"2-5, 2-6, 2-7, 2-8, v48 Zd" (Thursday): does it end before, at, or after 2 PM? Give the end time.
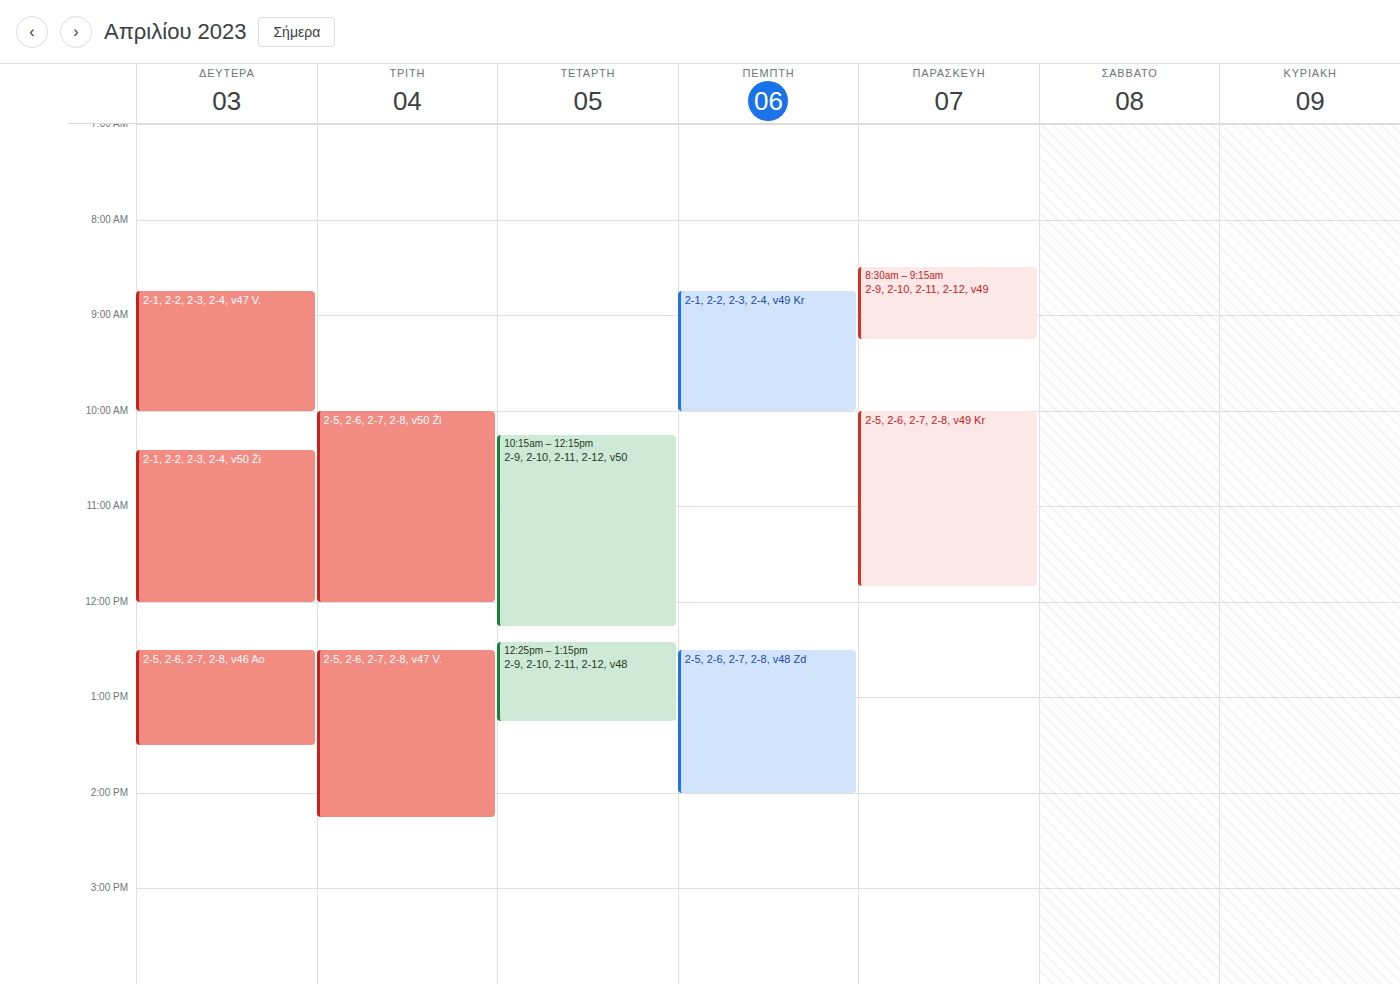
2:00 PM -- exactly at 2 PM, on the 2 PM line.